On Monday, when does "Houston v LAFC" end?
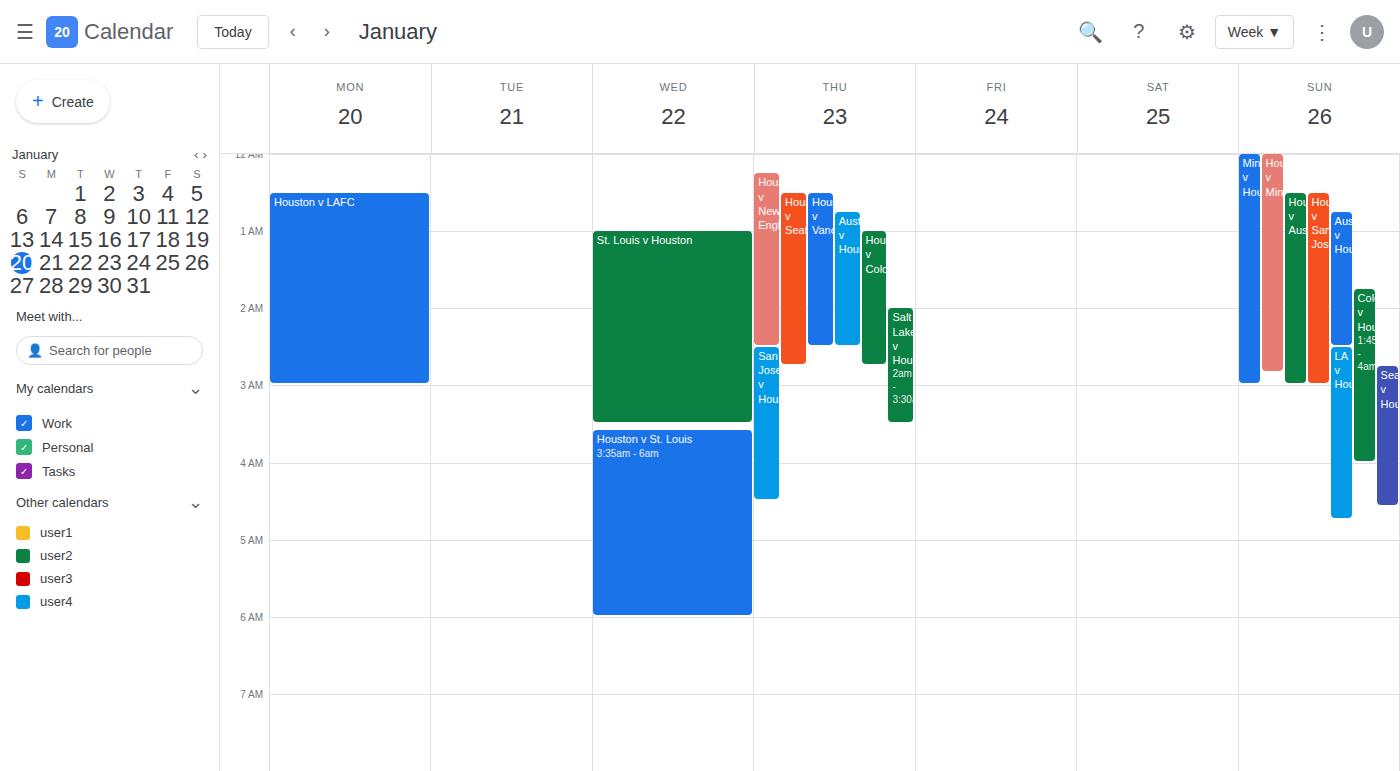
3:00 AM